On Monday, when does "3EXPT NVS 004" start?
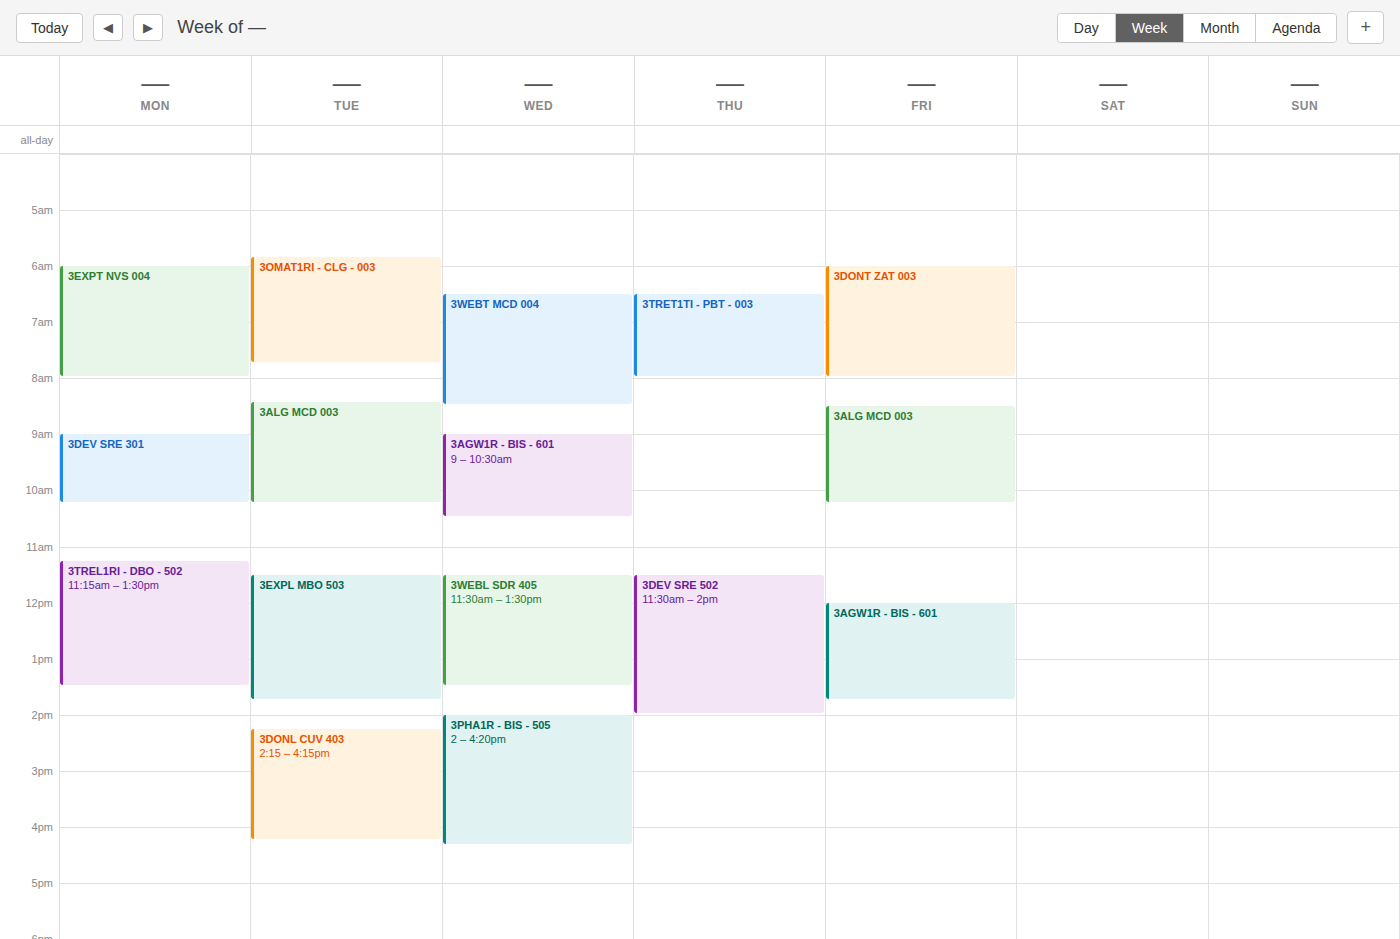
6:00 AM